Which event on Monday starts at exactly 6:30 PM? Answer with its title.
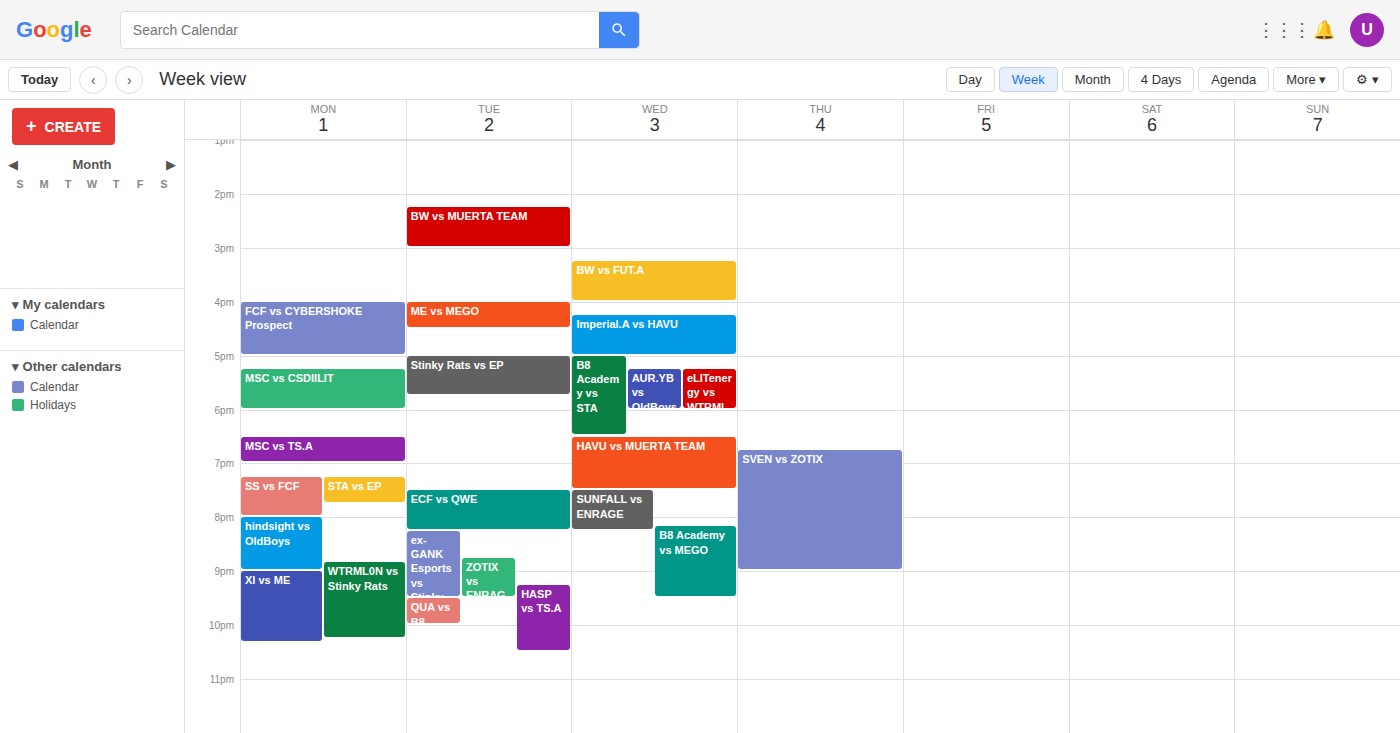
"MSC vs TS.A"